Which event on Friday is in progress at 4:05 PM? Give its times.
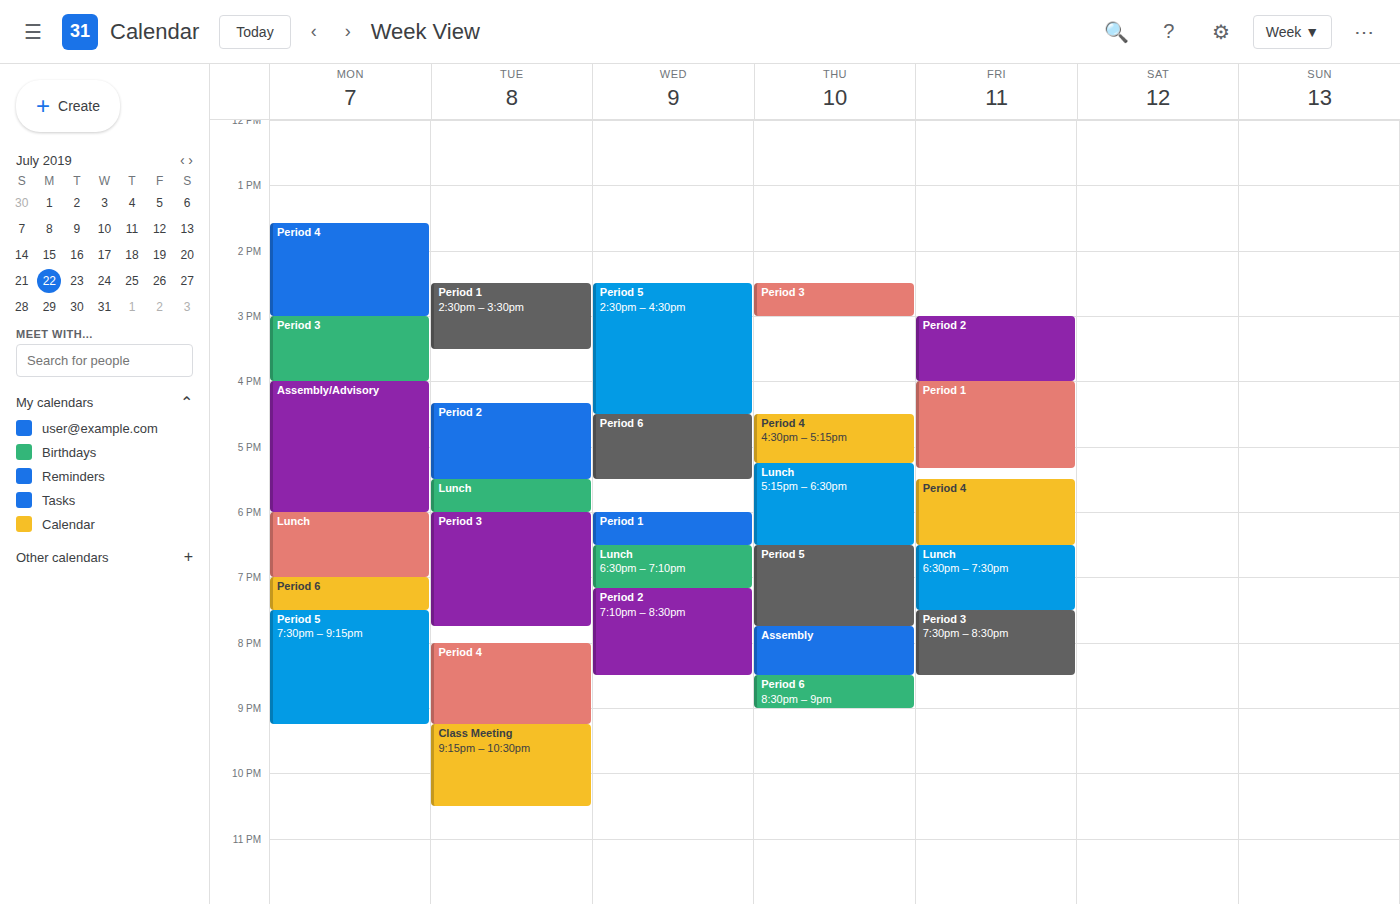
"Period 1", 4:00 PM to 5:20 PM